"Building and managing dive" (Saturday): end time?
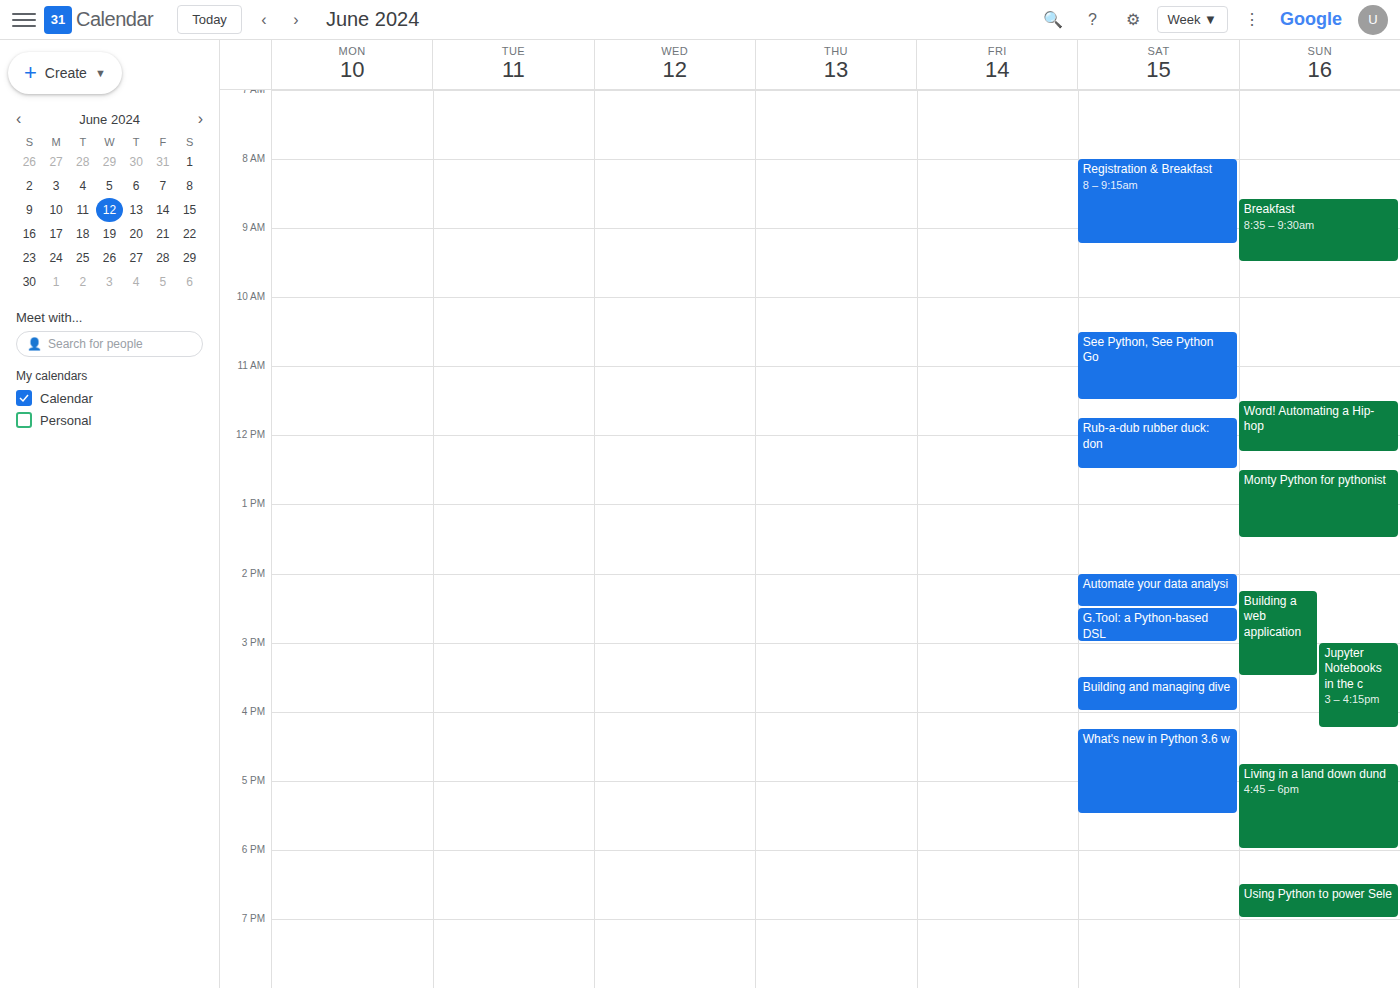
4:00 PM